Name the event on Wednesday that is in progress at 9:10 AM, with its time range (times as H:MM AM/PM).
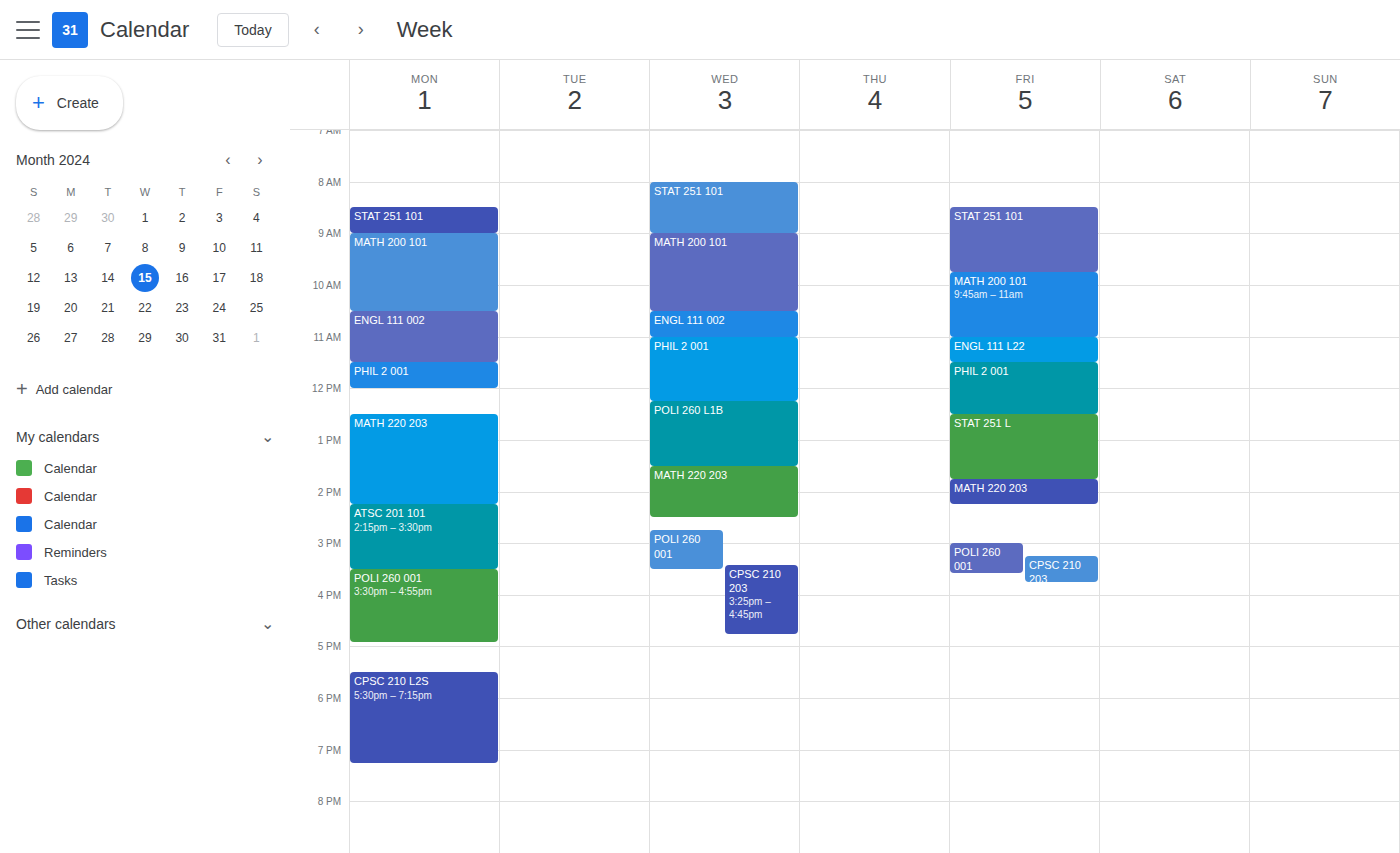
"MATH 200 101", 9:00 AM to 10:30 AM